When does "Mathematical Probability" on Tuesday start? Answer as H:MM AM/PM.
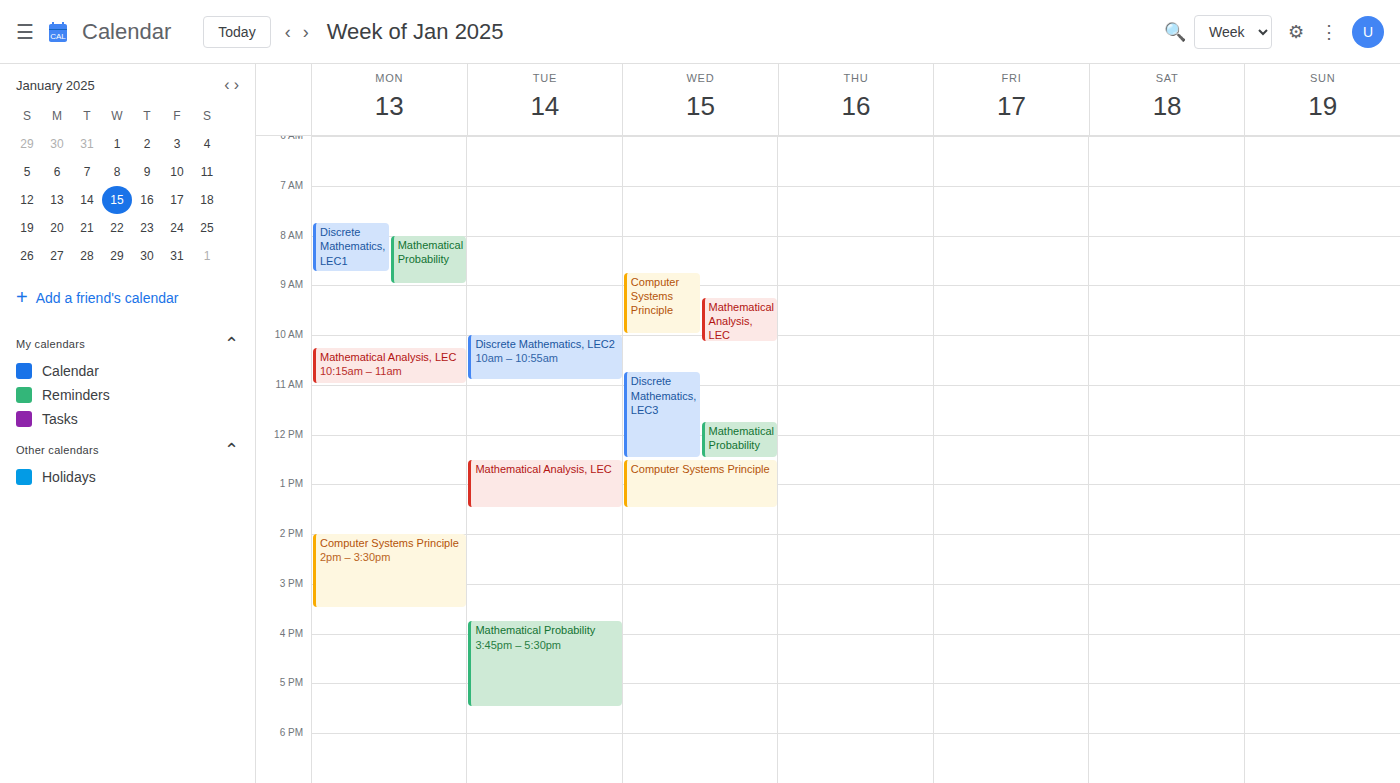
3:45 PM